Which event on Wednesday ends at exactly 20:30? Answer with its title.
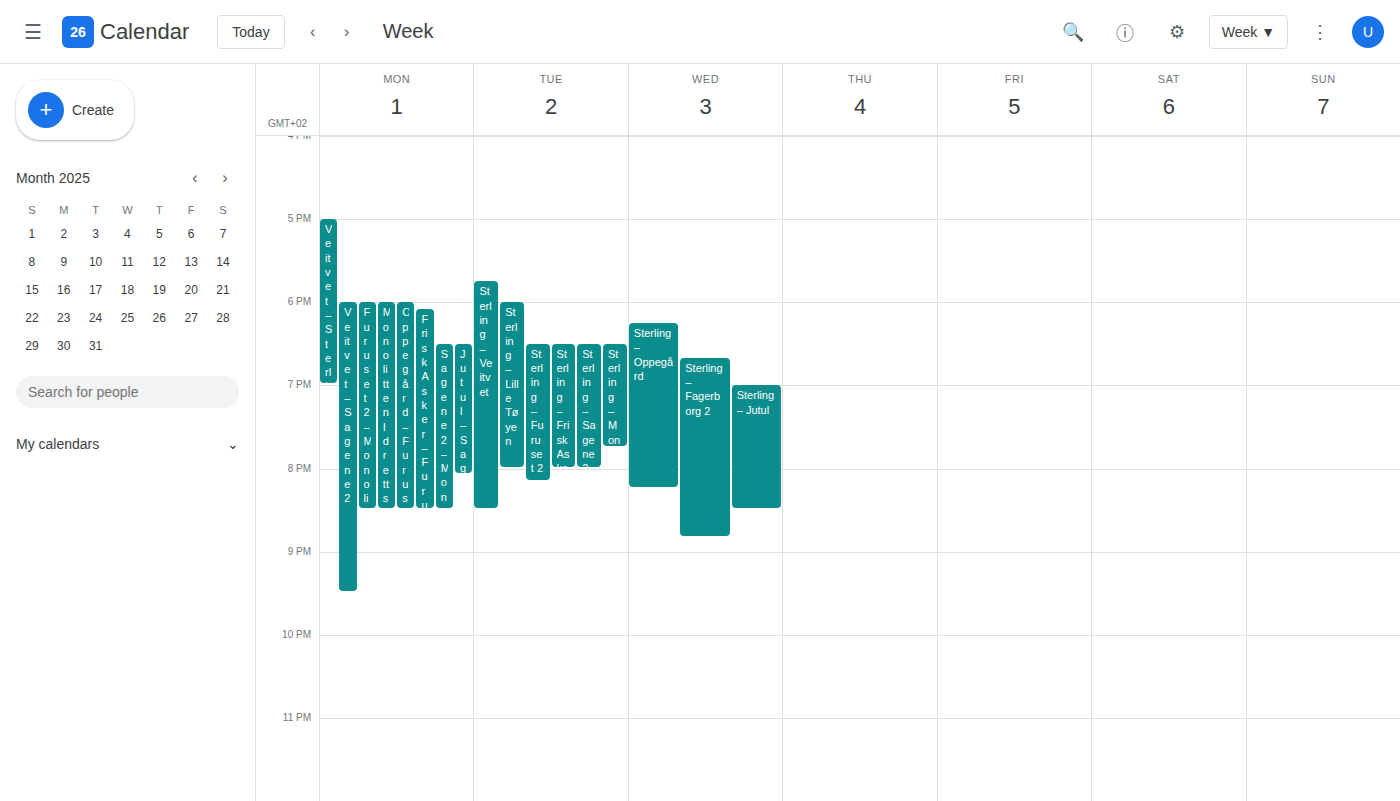
"Sterling – Jutul"